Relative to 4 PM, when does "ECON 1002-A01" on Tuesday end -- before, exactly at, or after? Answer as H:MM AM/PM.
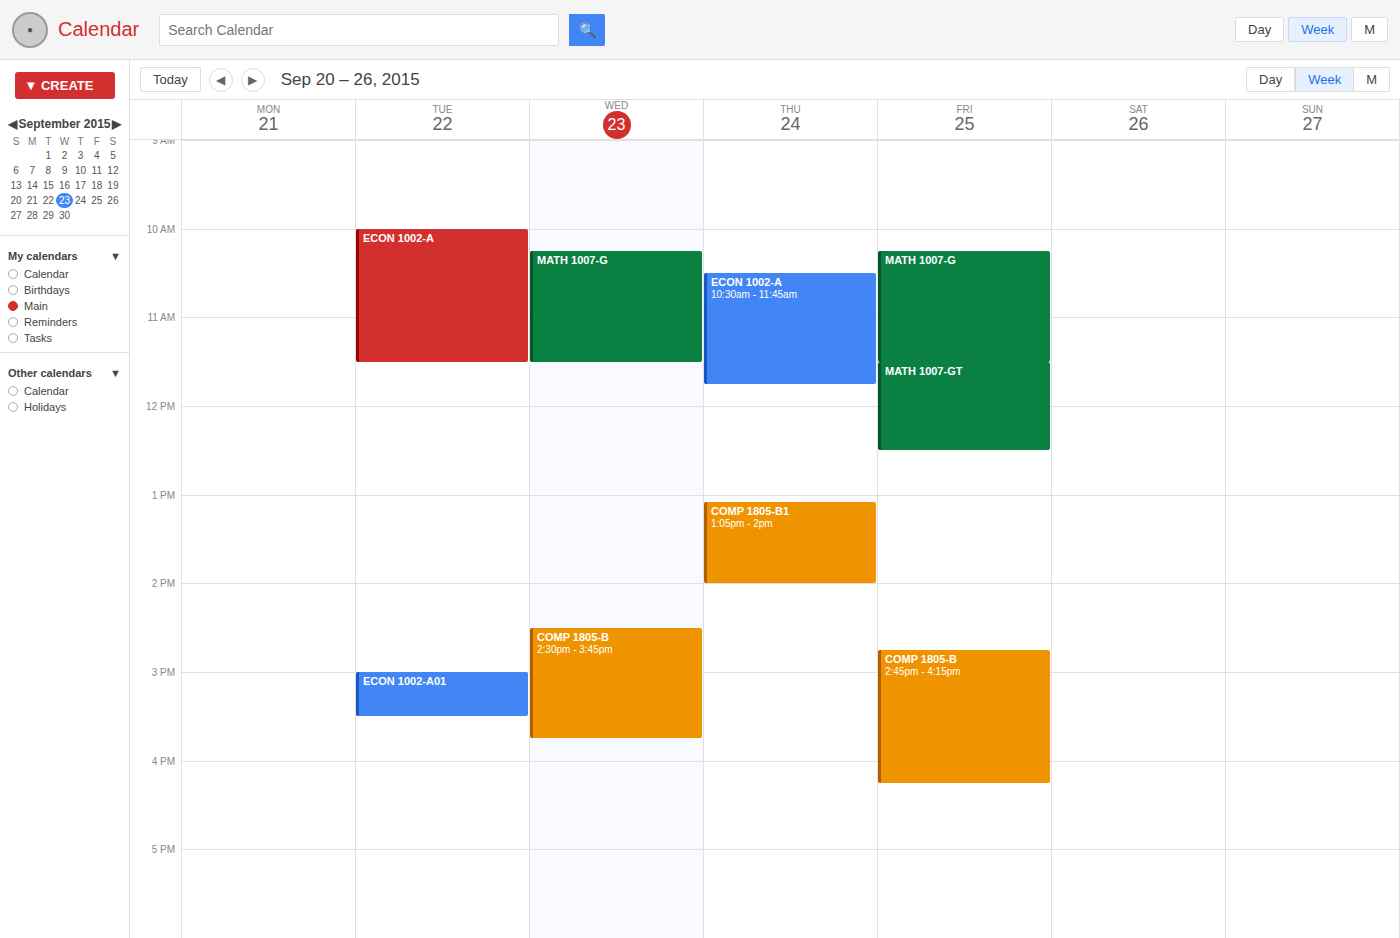
3:30 PM -- before 4 PM, 30 minutes above the 4 PM line.